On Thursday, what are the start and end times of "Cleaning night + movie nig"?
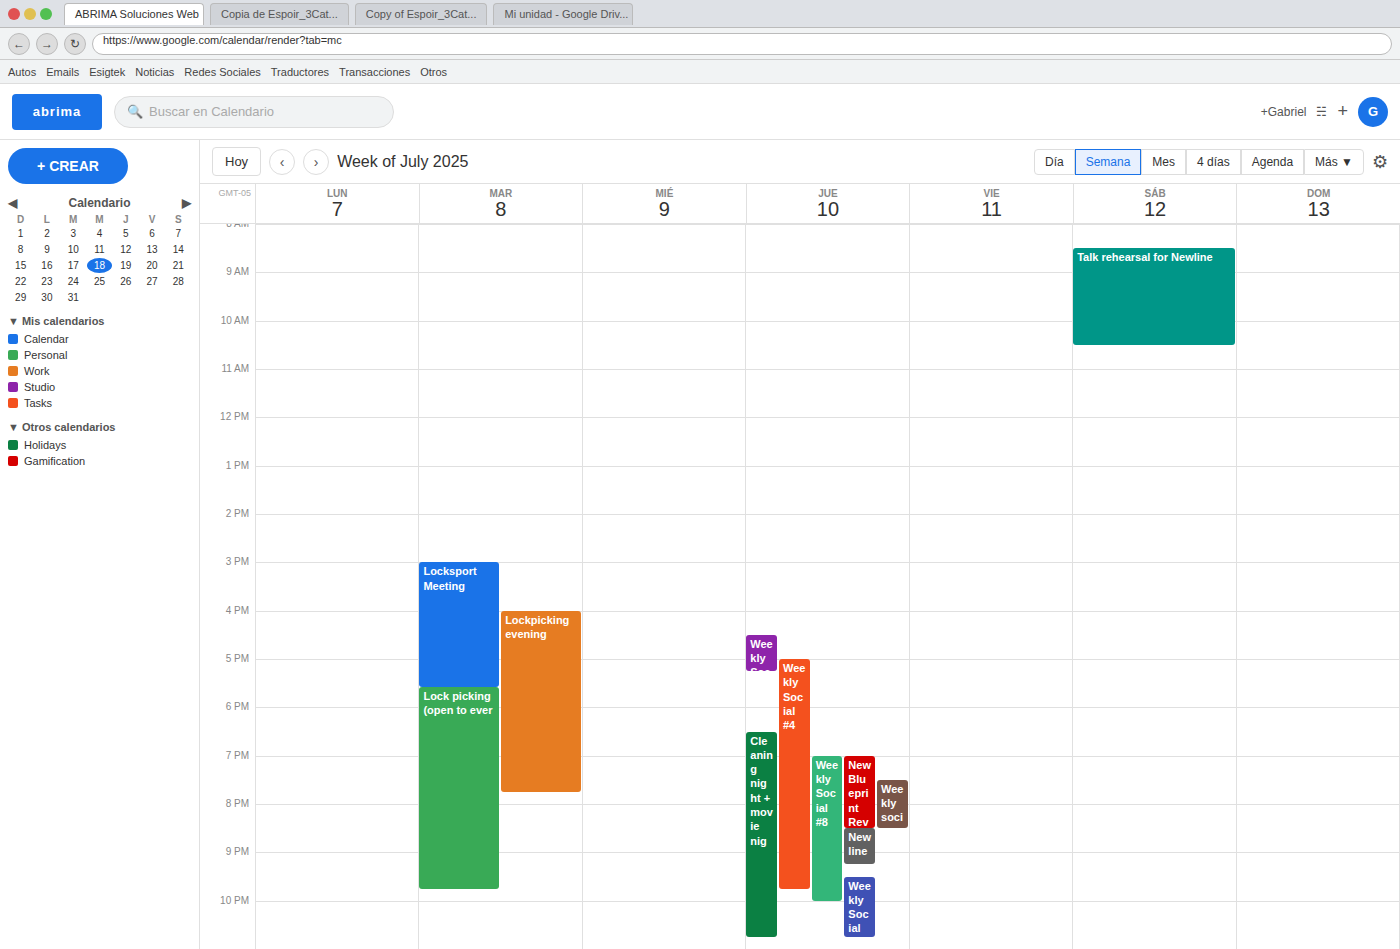
6:30 PM to 10:45 PM